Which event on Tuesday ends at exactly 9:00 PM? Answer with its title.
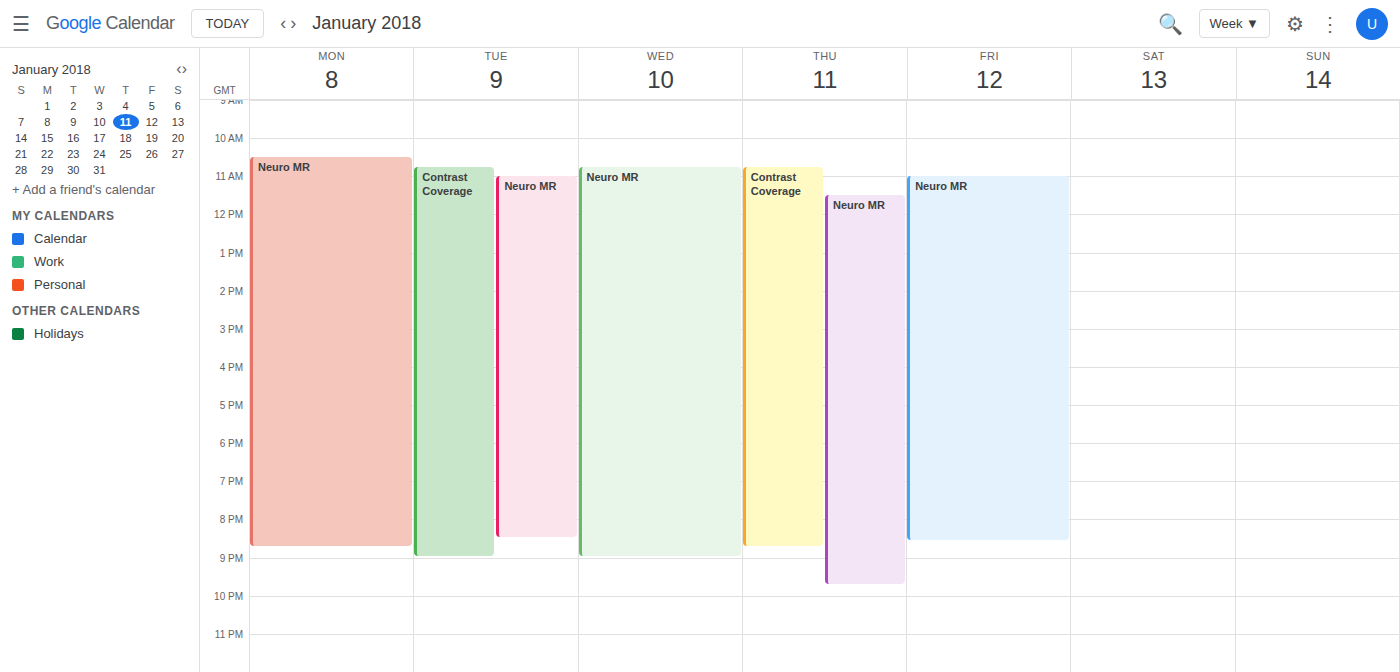
"Contrast Coverage"